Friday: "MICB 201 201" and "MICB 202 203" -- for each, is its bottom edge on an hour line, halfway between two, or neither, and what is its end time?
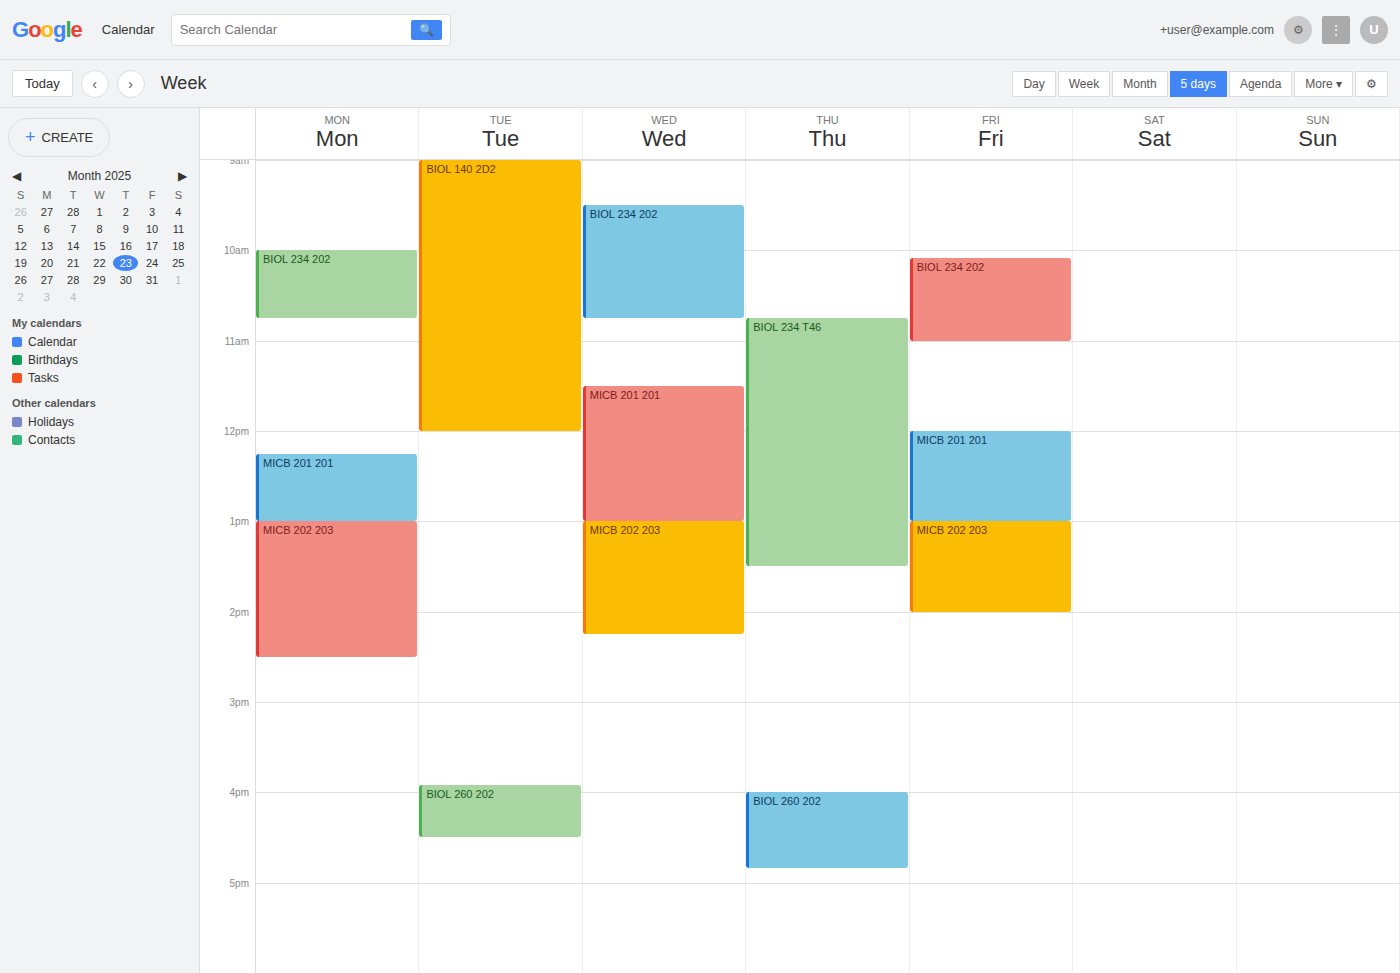
"MICB 201 201": 1:00 PM, exactly on the 1 PM line. "MICB 202 203": 2:00 PM, exactly on the 2 PM line.